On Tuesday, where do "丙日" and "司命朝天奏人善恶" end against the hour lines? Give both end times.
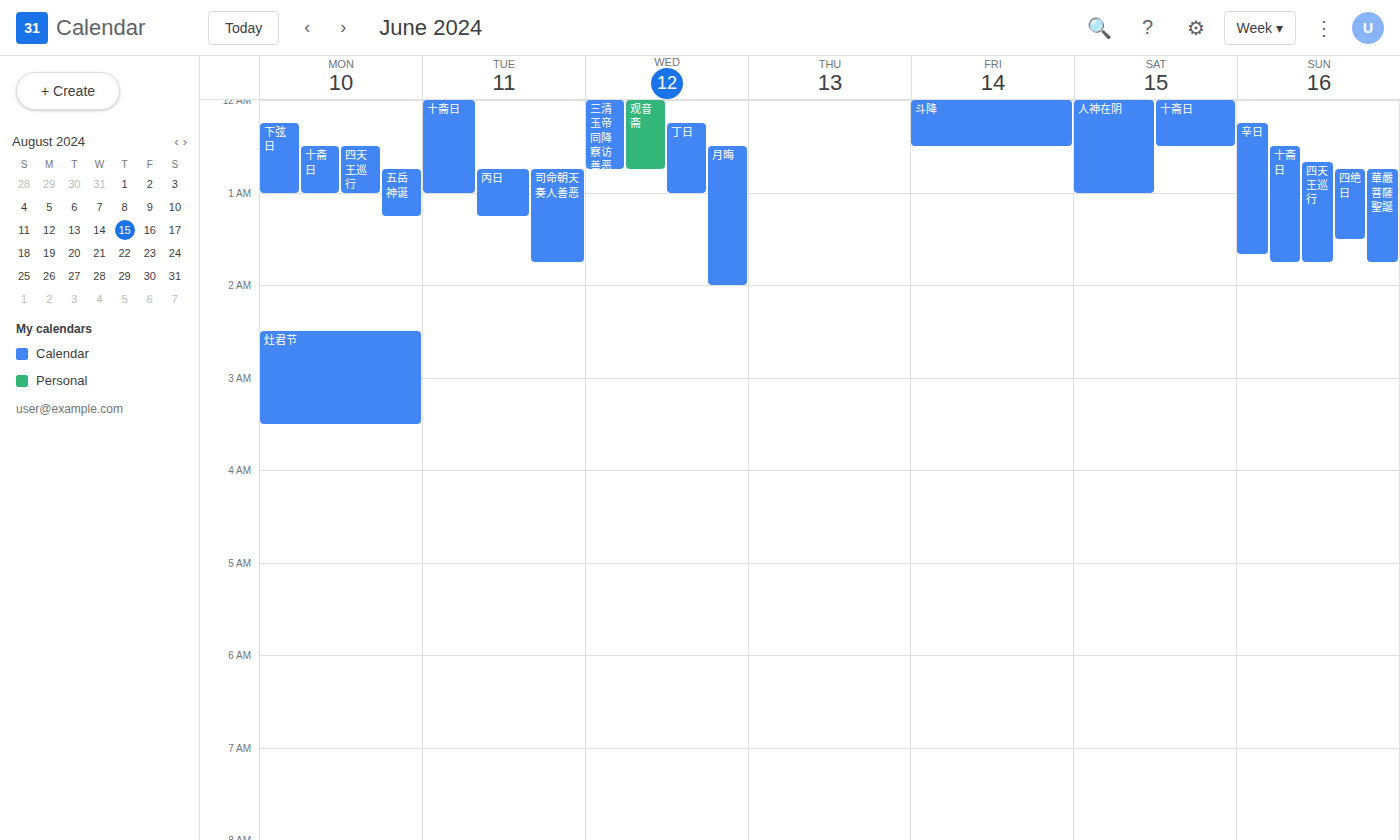
"丙日": 1:15 AM, neither: a quarter of the way from the 1 AM line to the 2 AM line. "司命朝天奏人善恶": 1:45 AM, neither: three quarters of the way from the 1 AM line to the 2 AM line.